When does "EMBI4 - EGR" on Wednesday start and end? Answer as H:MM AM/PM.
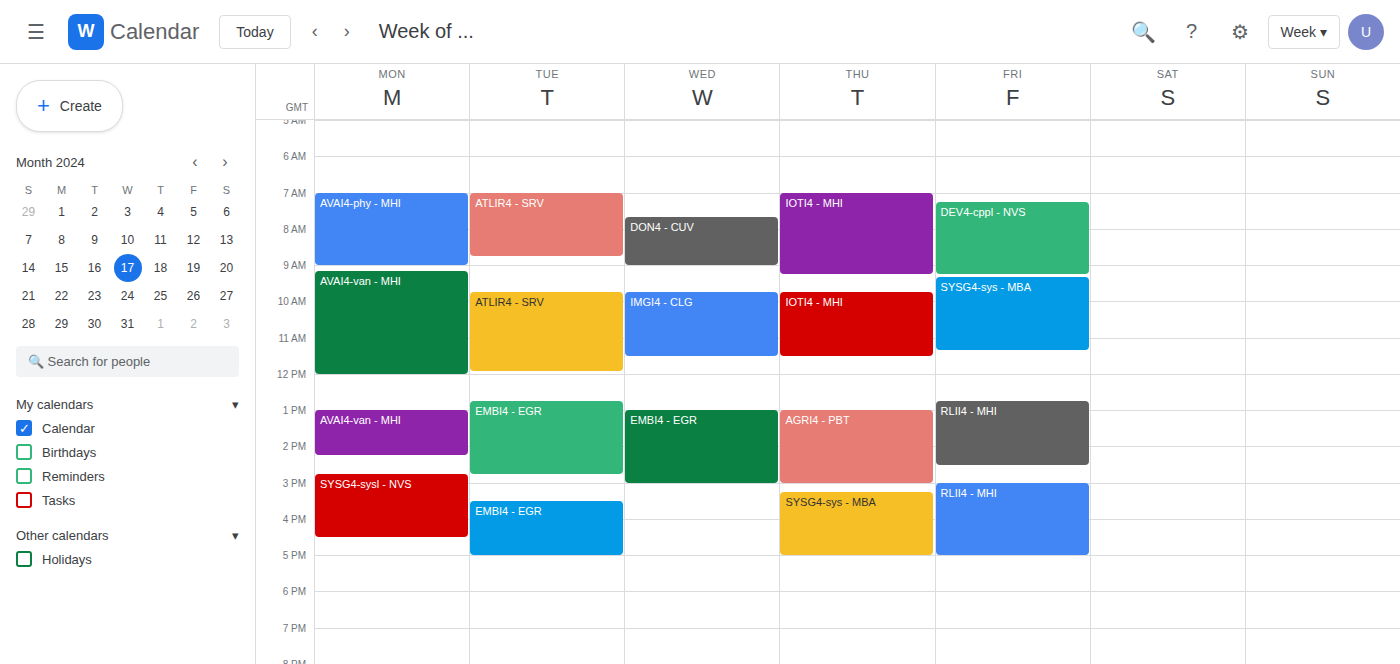
1:00 PM to 3:00 PM